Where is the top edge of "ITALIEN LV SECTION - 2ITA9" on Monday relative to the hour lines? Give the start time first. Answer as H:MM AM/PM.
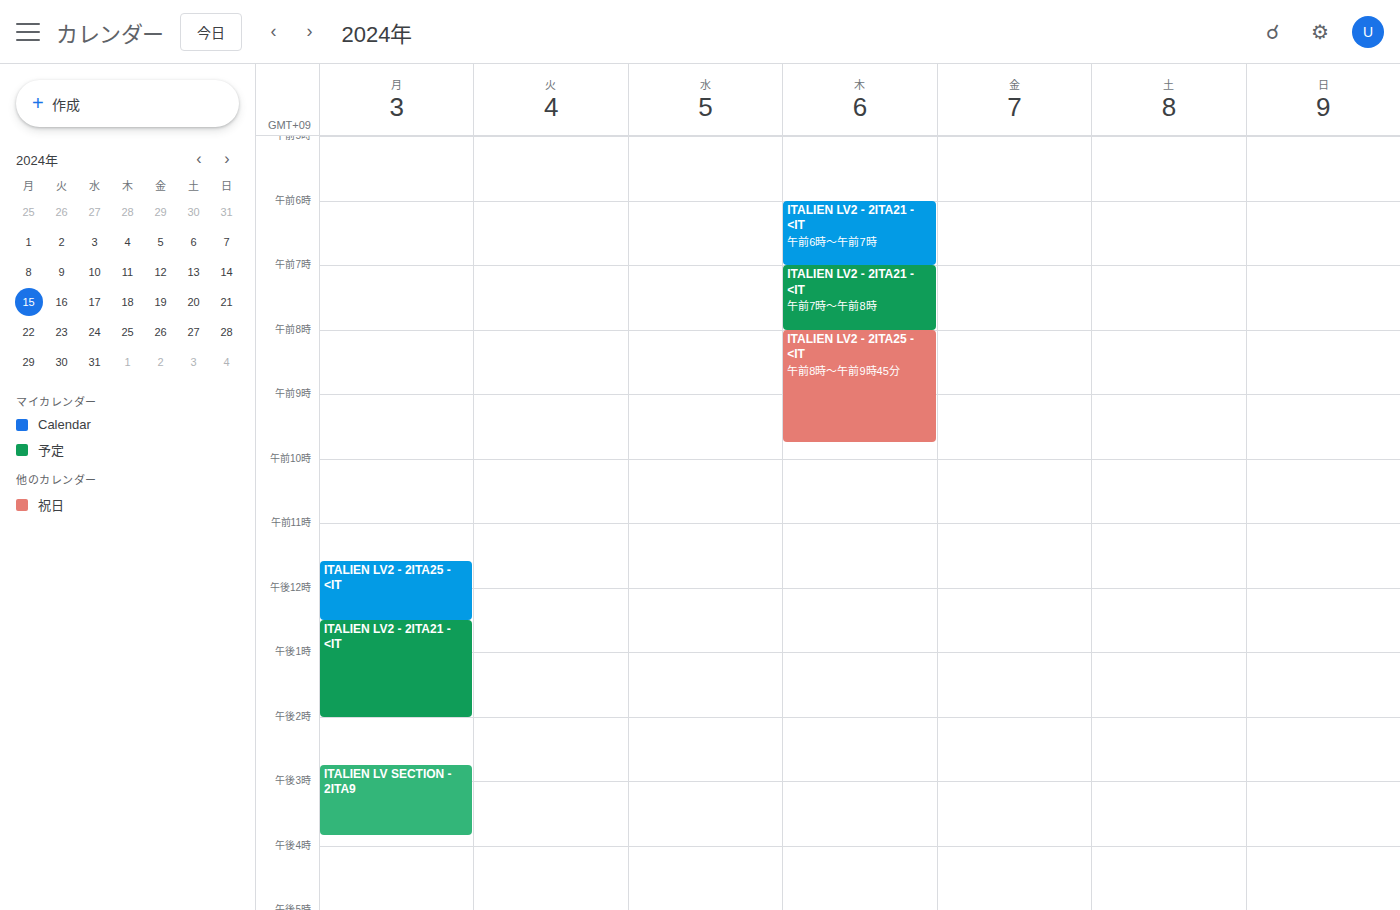
2:45 PM -- neither: three quarters of the way from the 2 PM line to the 3 PM line.